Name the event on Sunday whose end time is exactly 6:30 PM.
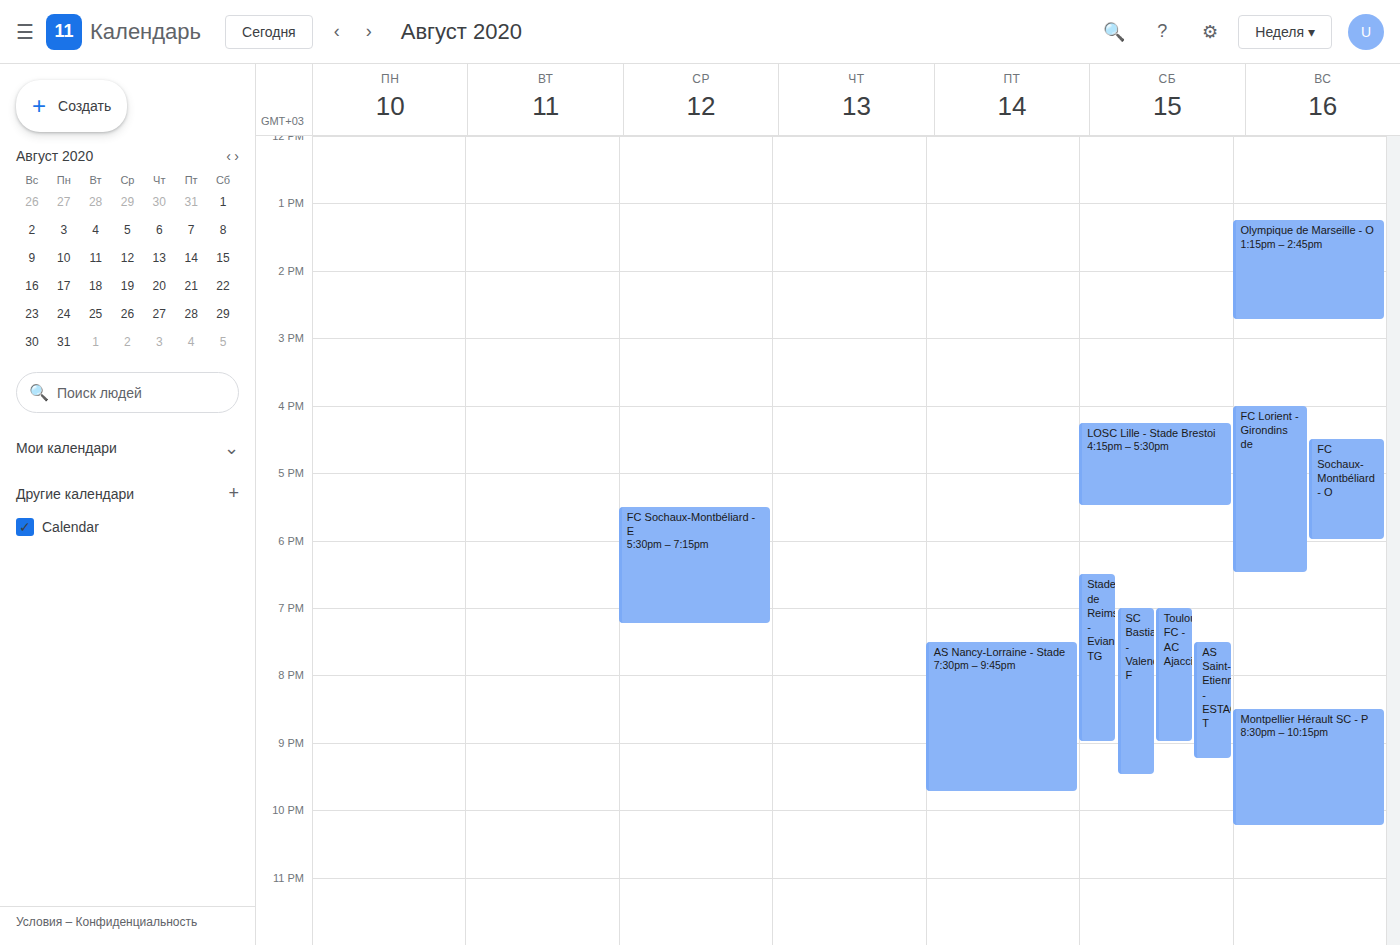
"FC Lorient - Girondins de"